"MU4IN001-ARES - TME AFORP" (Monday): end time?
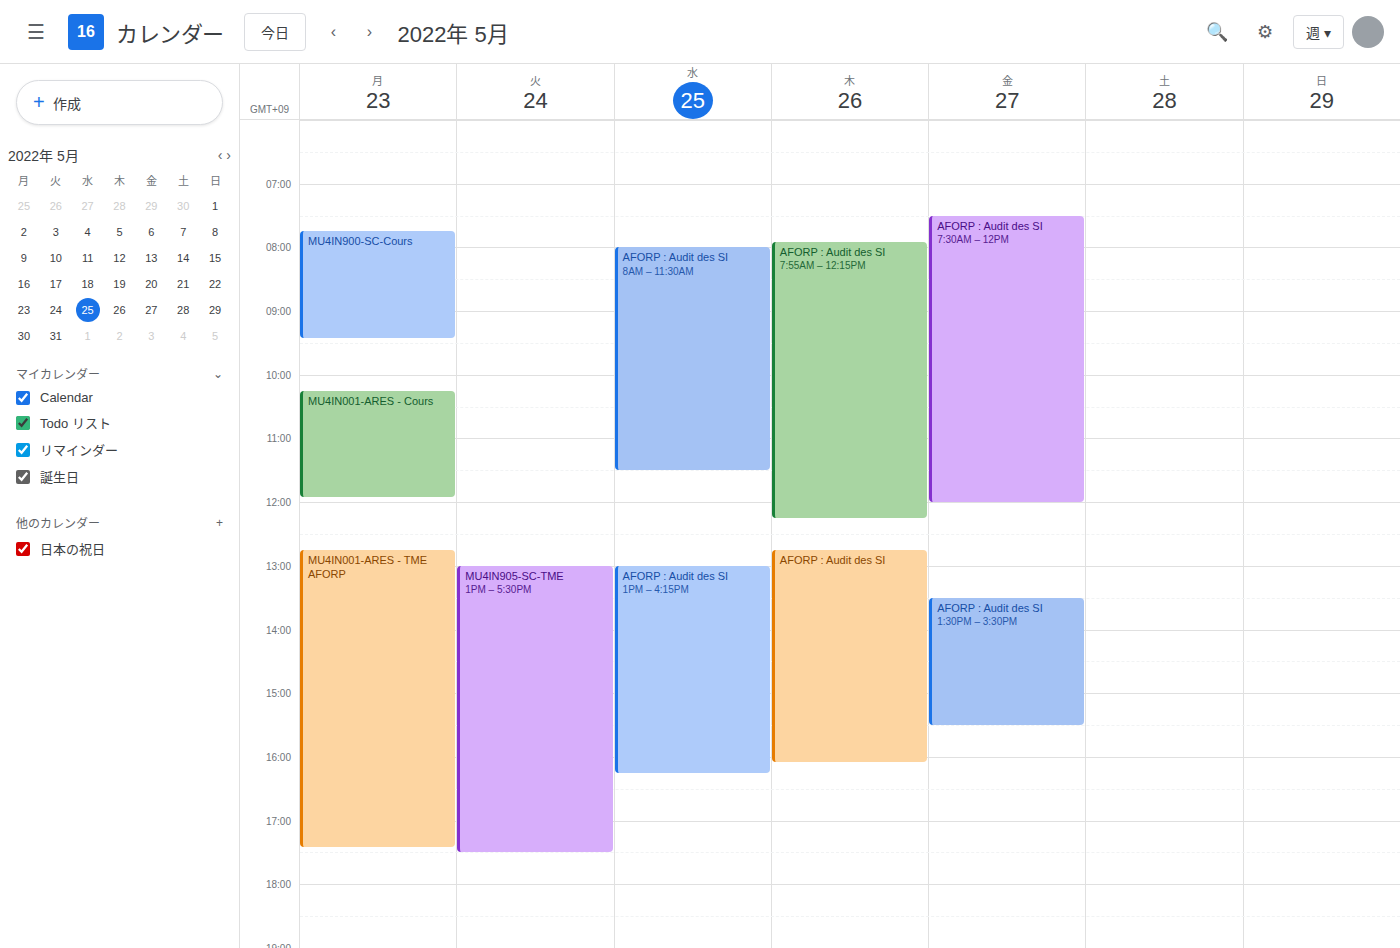
5:25 PM